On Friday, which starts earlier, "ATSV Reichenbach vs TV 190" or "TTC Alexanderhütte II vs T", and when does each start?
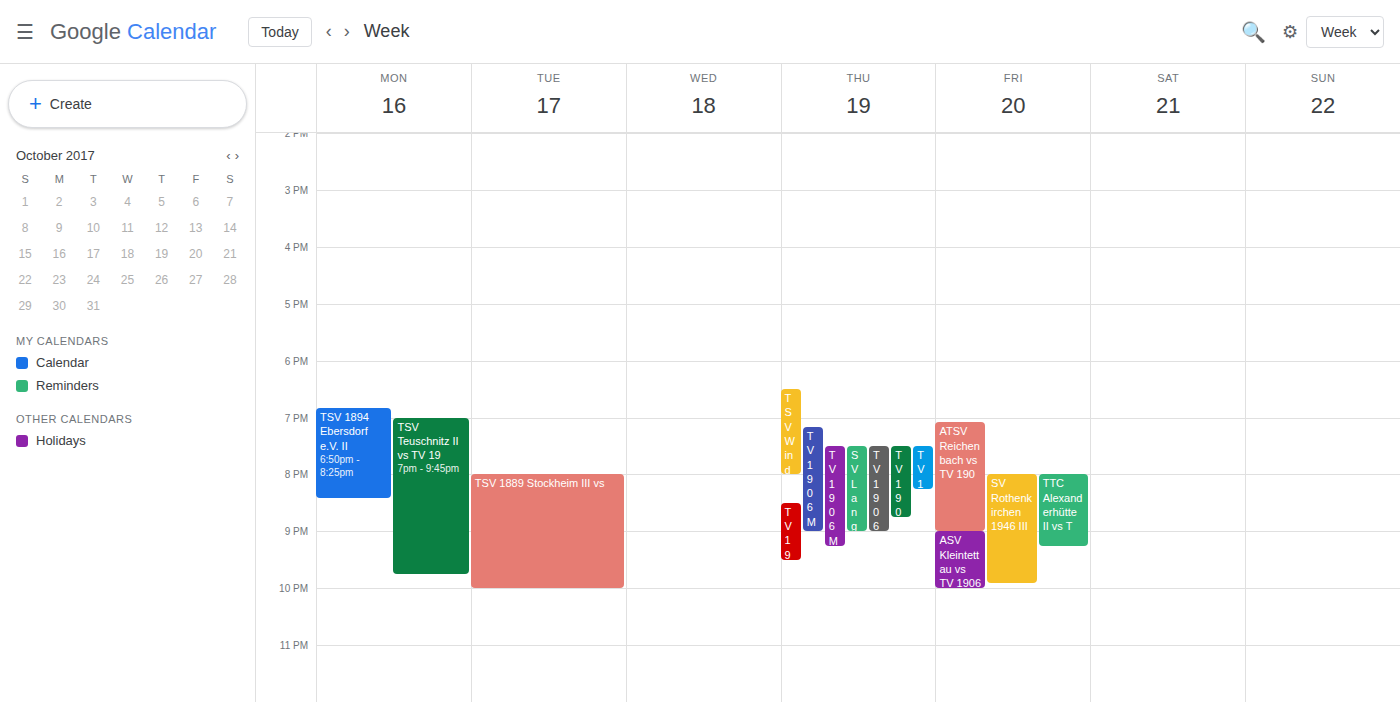
"ATSV Reichenbach vs TV 190" 19:05; "TTC Alexanderhütte II vs T" 20:00.